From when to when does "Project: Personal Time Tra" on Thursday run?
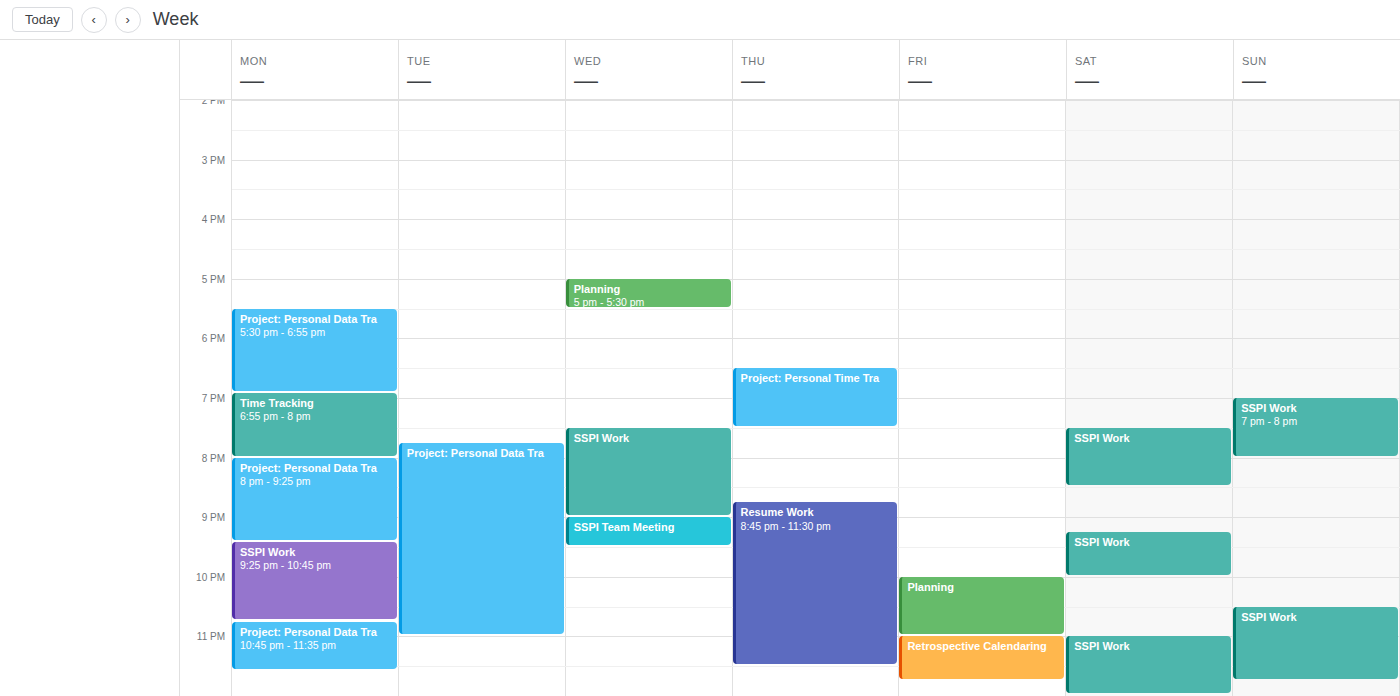
6:30 PM to 7:30 PM